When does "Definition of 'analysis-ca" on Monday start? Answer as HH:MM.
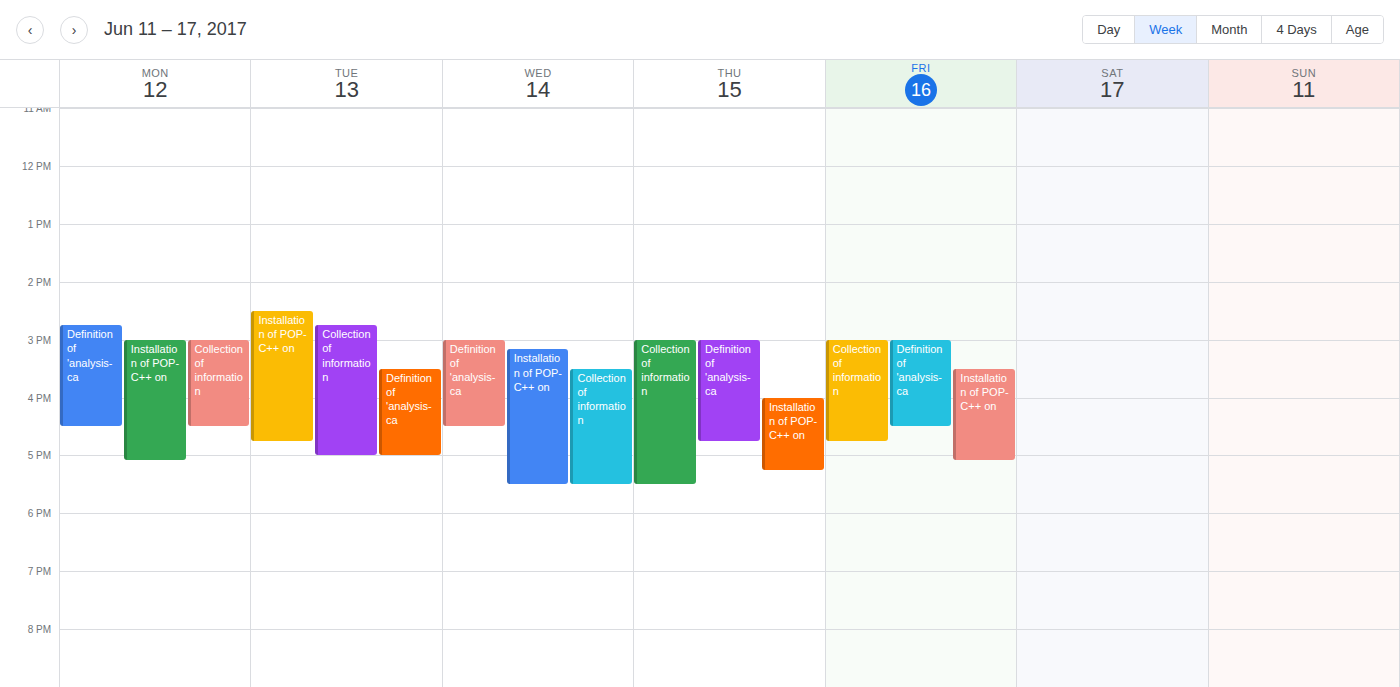
14:45